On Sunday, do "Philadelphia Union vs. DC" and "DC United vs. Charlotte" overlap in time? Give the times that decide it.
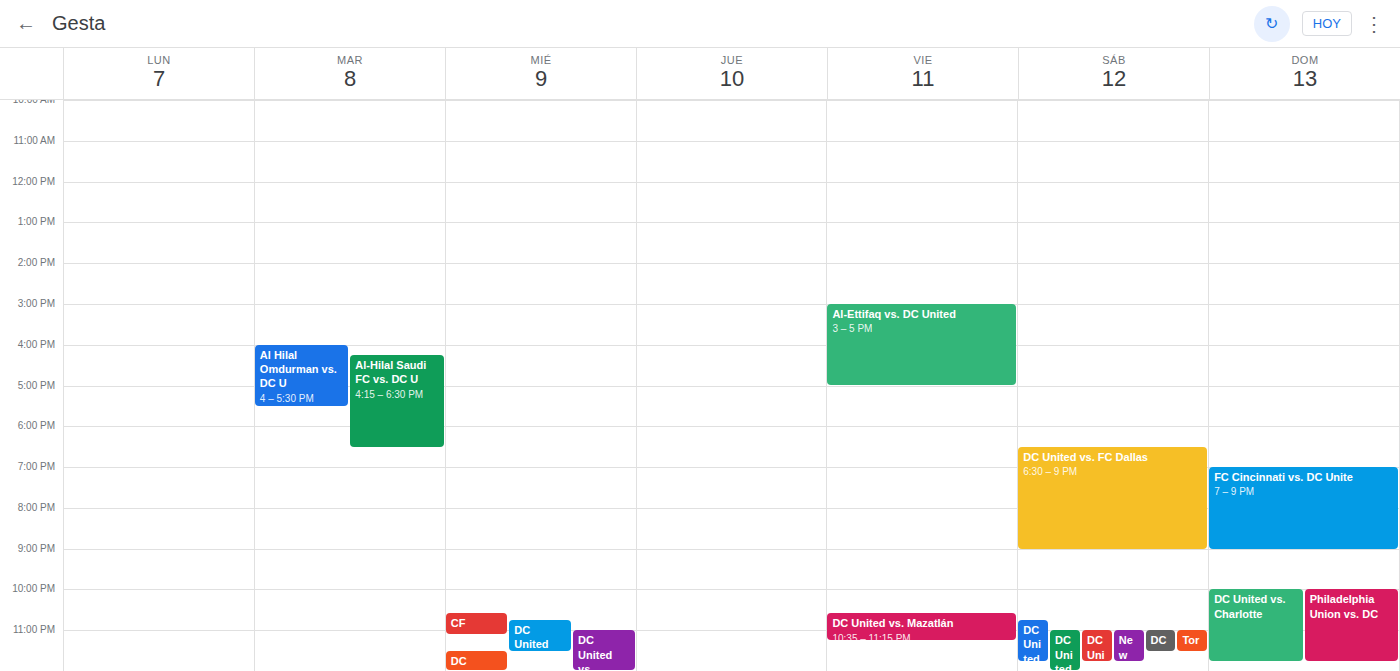
"DC United vs. Charlotte" runs 10:00 PM to 11:45 PM, inside "Philadelphia Union vs. DC" -- they overlap.